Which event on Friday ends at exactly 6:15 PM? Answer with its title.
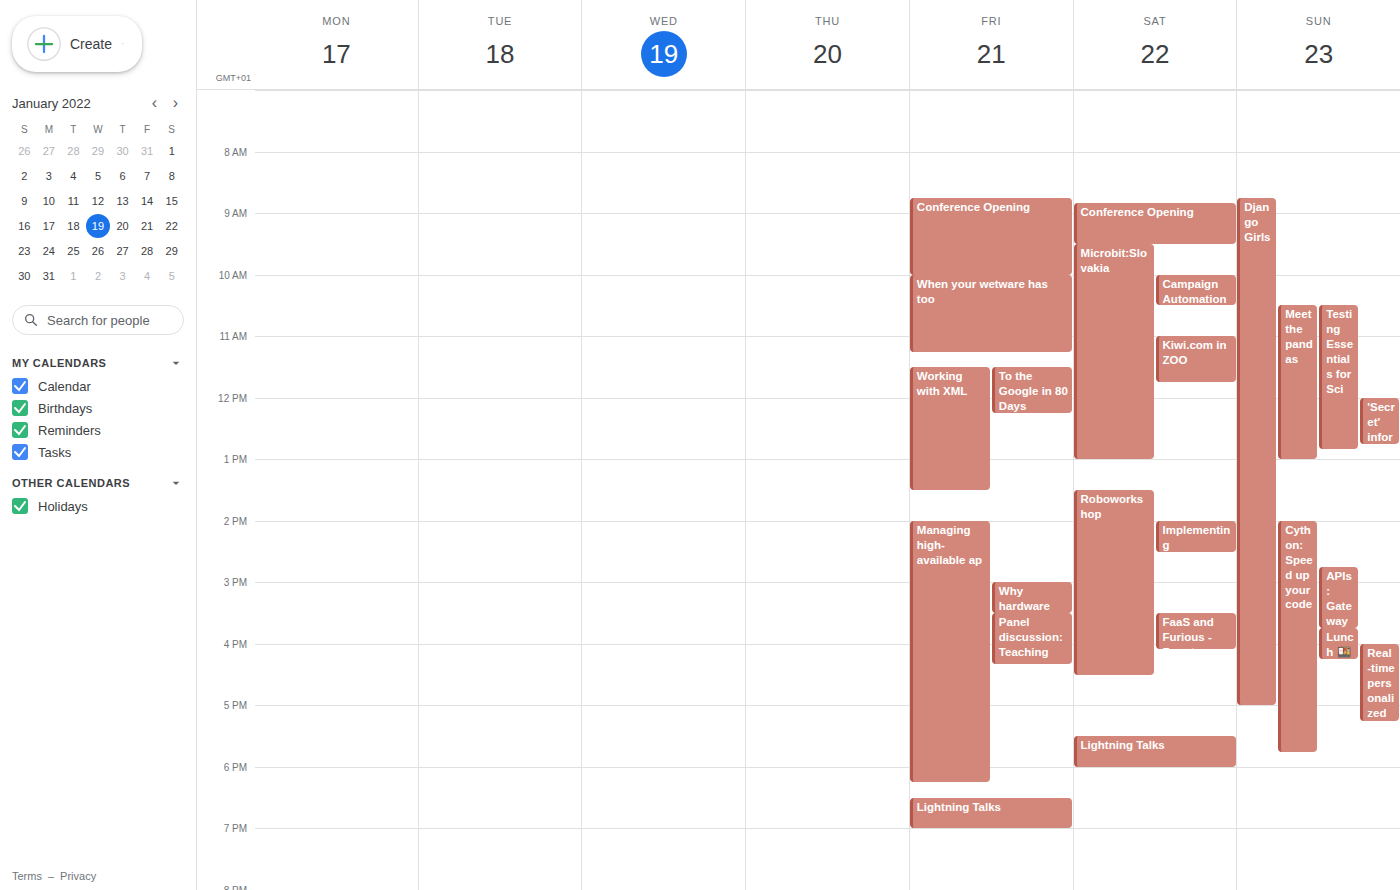
"Managing high-available ap"